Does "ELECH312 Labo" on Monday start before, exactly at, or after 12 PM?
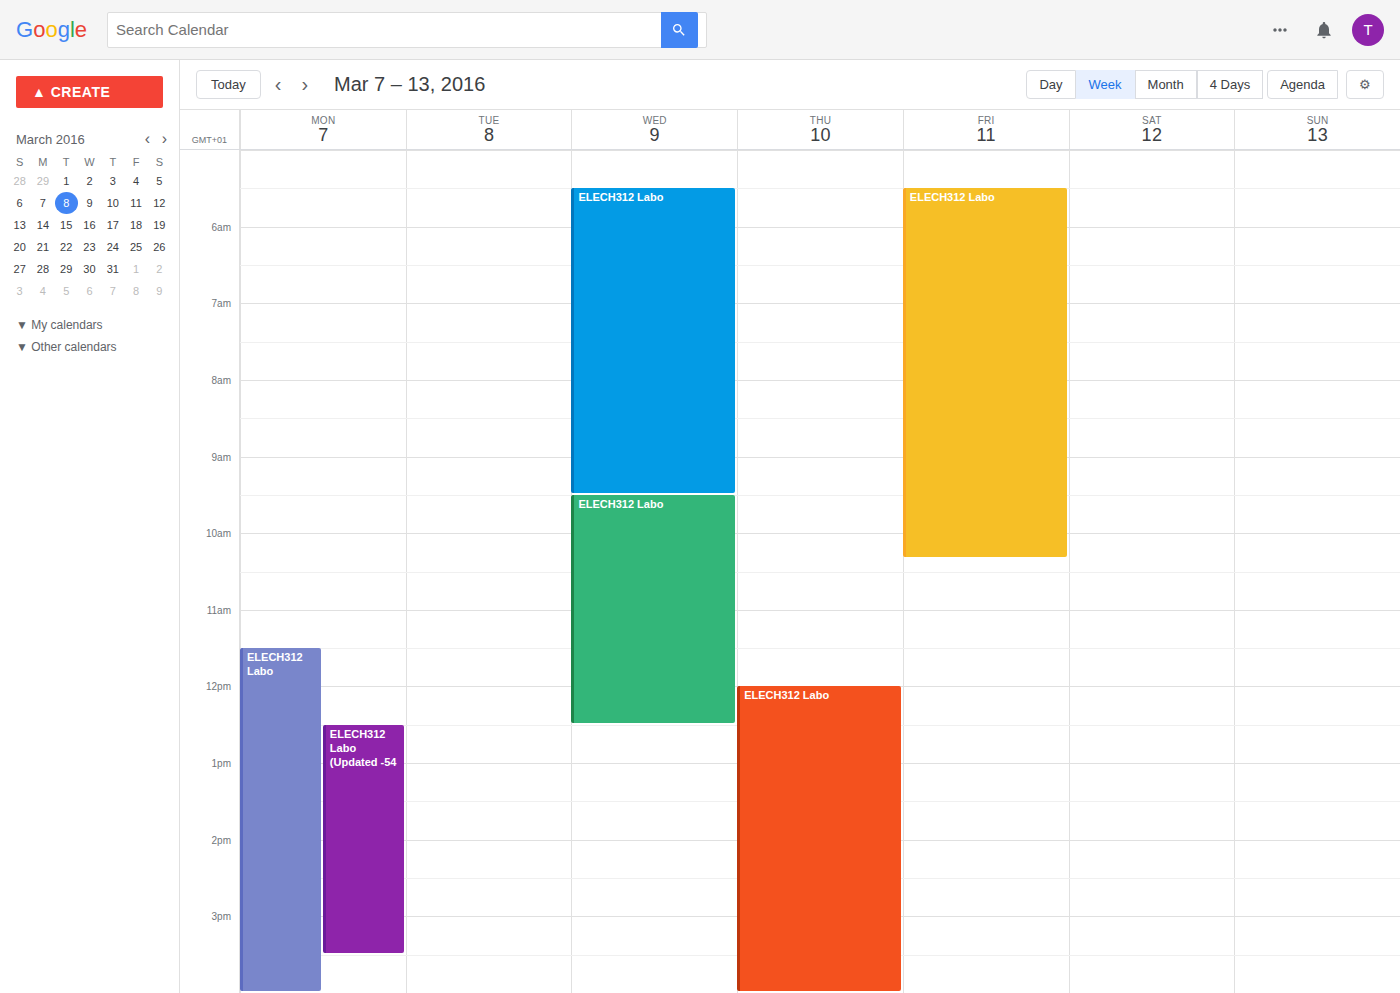
11:30 AM -- before 12 PM, 30 minutes above the 12 PM line.